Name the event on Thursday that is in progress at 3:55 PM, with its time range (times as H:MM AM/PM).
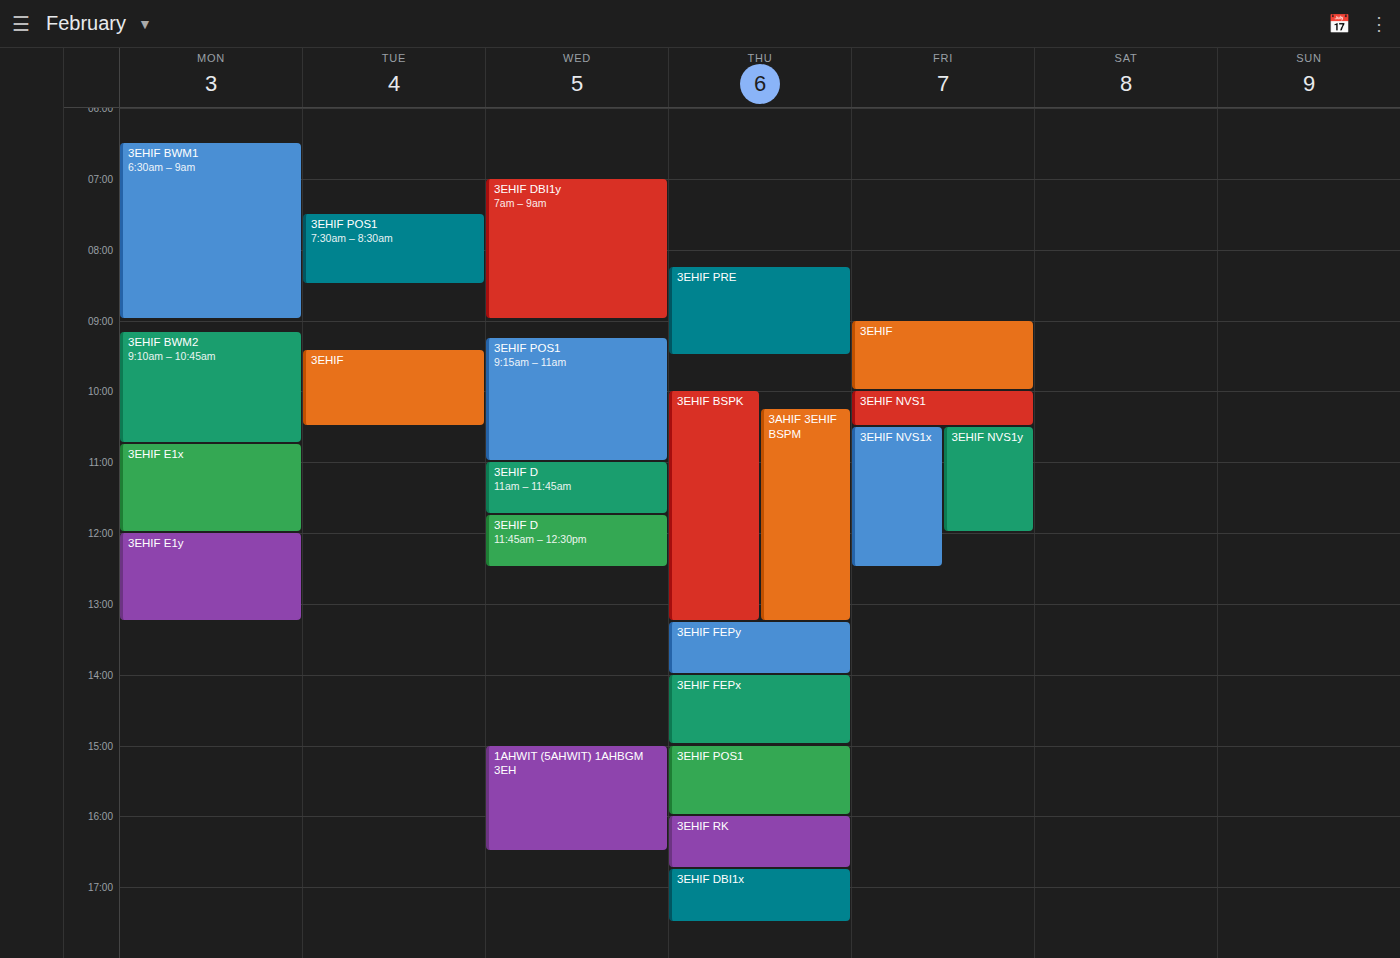
"3EHIF POS1", 3:00 PM to 4:00 PM